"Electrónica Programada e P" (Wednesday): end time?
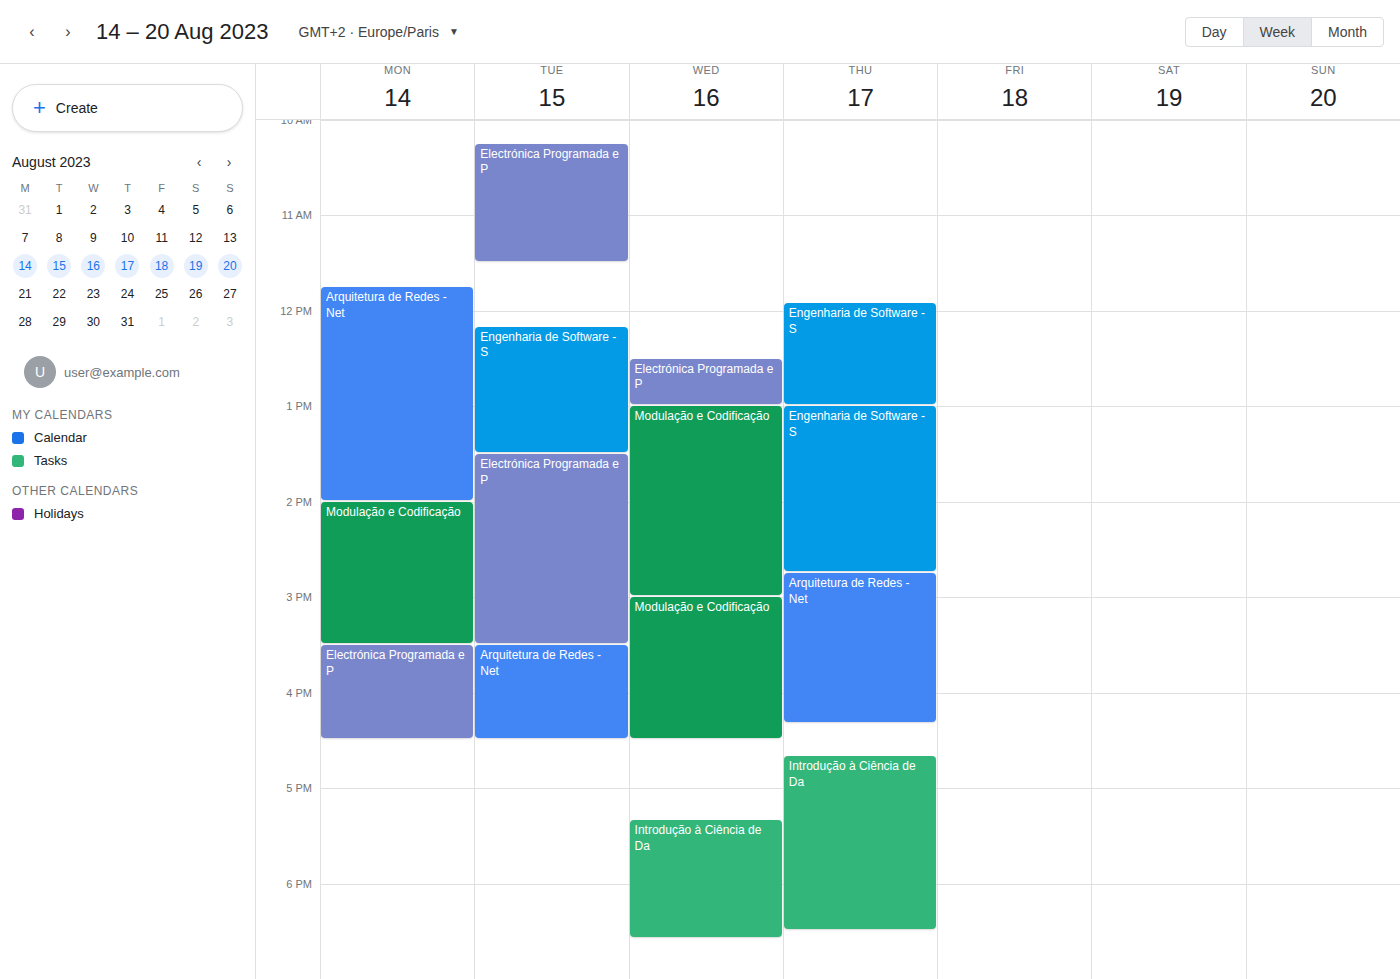
1:00 PM